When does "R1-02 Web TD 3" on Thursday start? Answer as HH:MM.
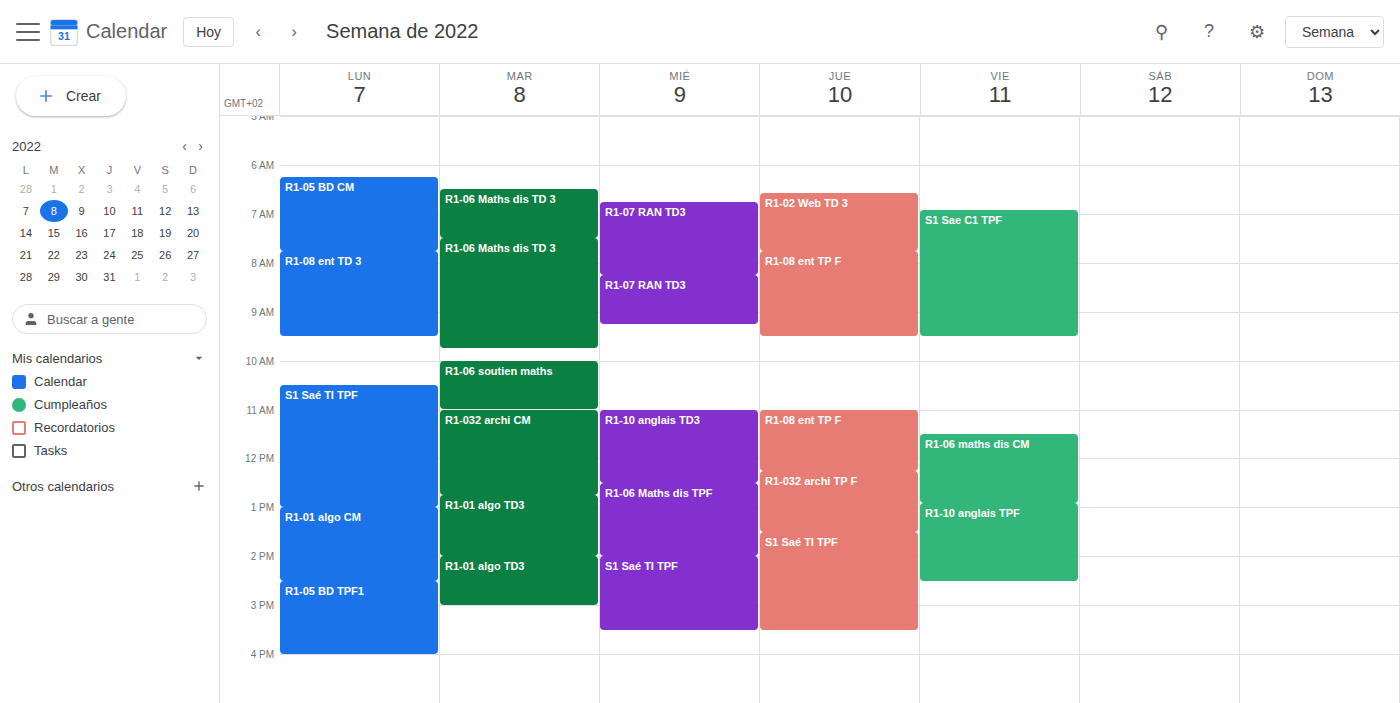
06:35